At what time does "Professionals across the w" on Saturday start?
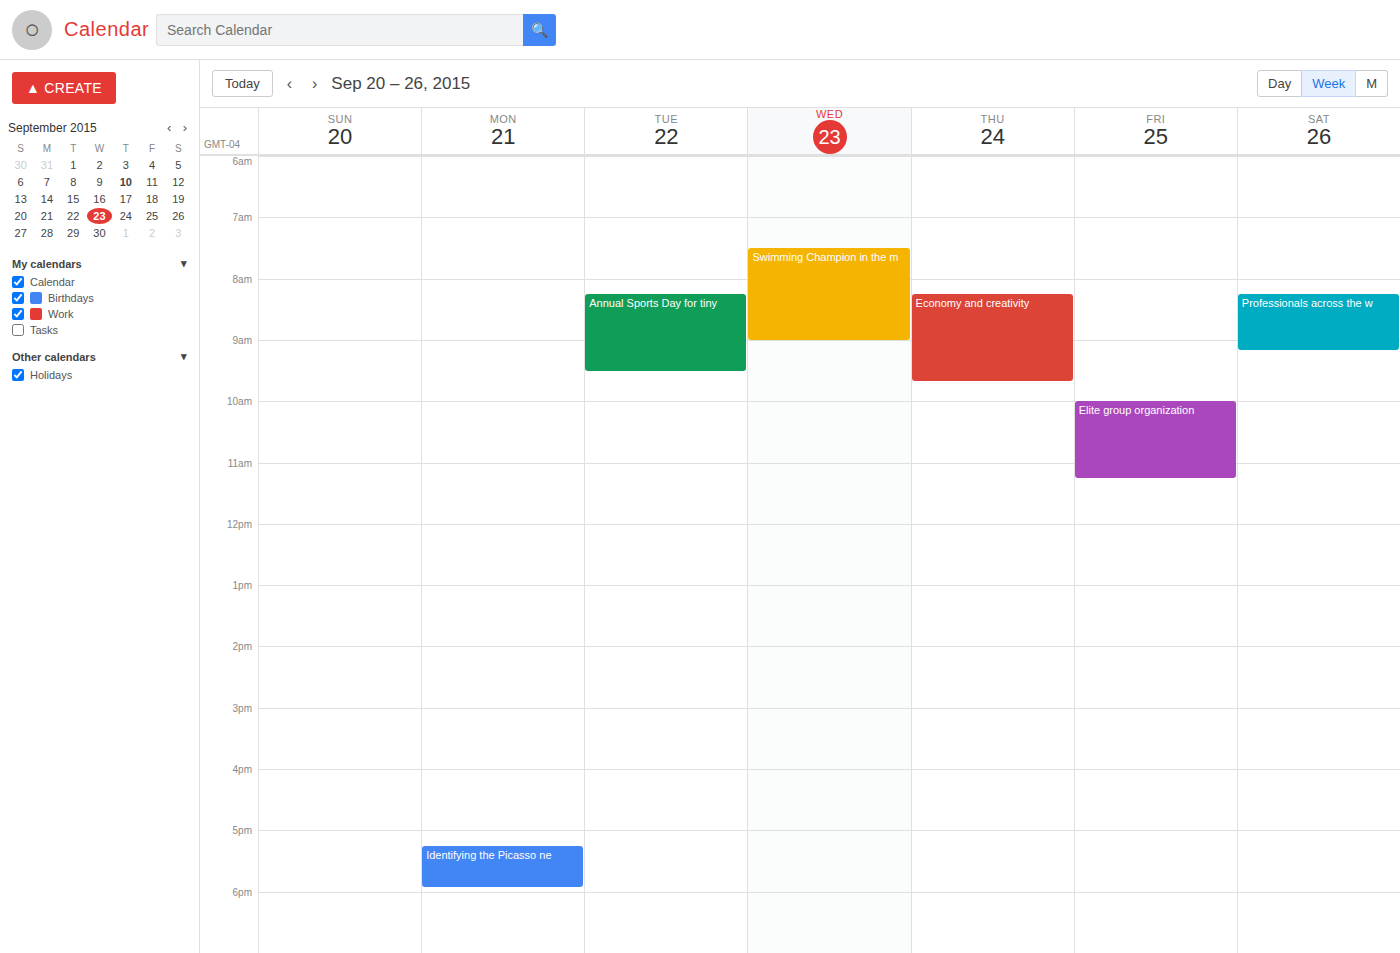
8:15 AM